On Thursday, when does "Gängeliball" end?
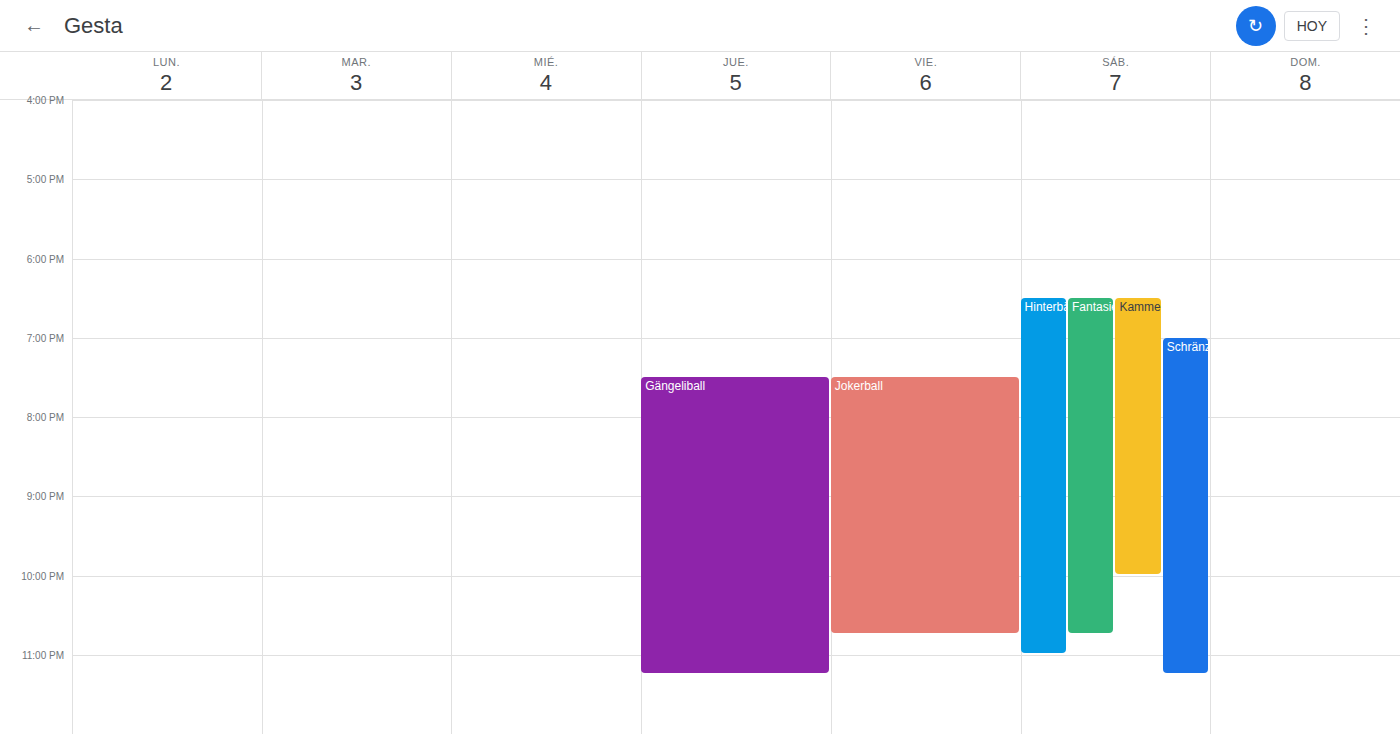
11:15 PM